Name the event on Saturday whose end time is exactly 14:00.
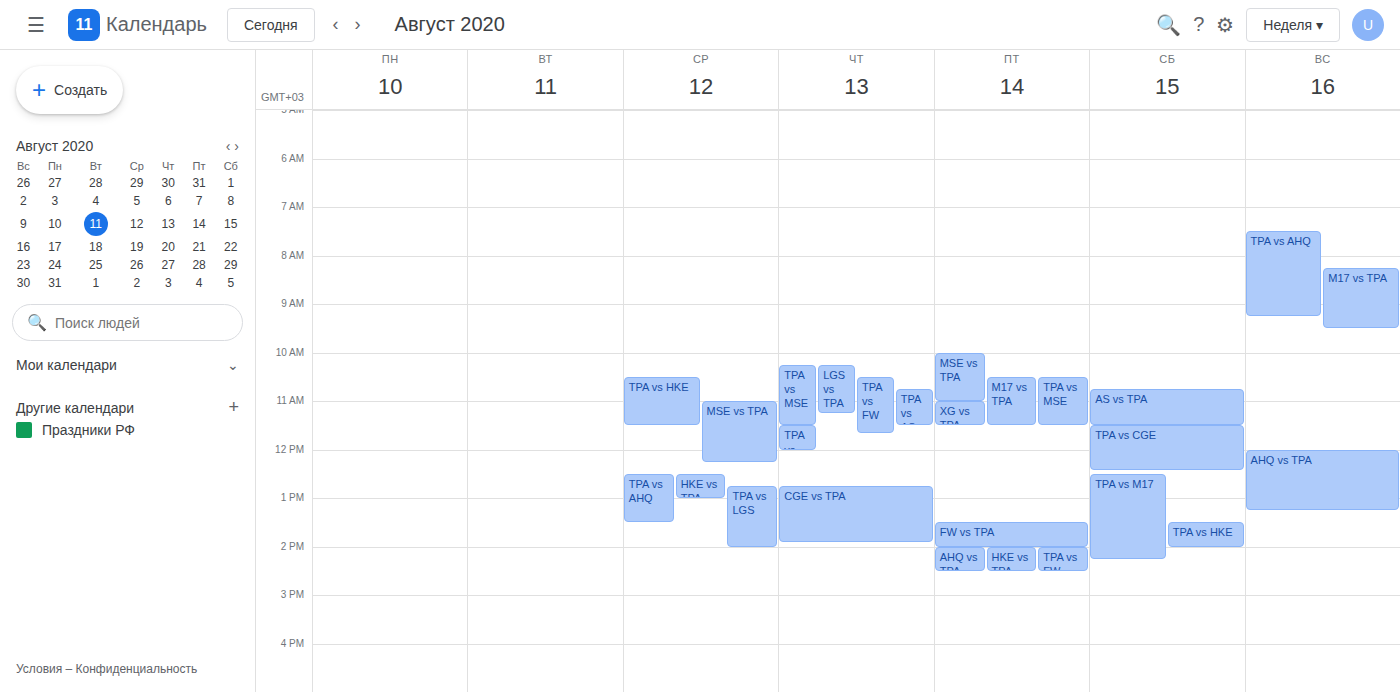
"TPA vs HKE"